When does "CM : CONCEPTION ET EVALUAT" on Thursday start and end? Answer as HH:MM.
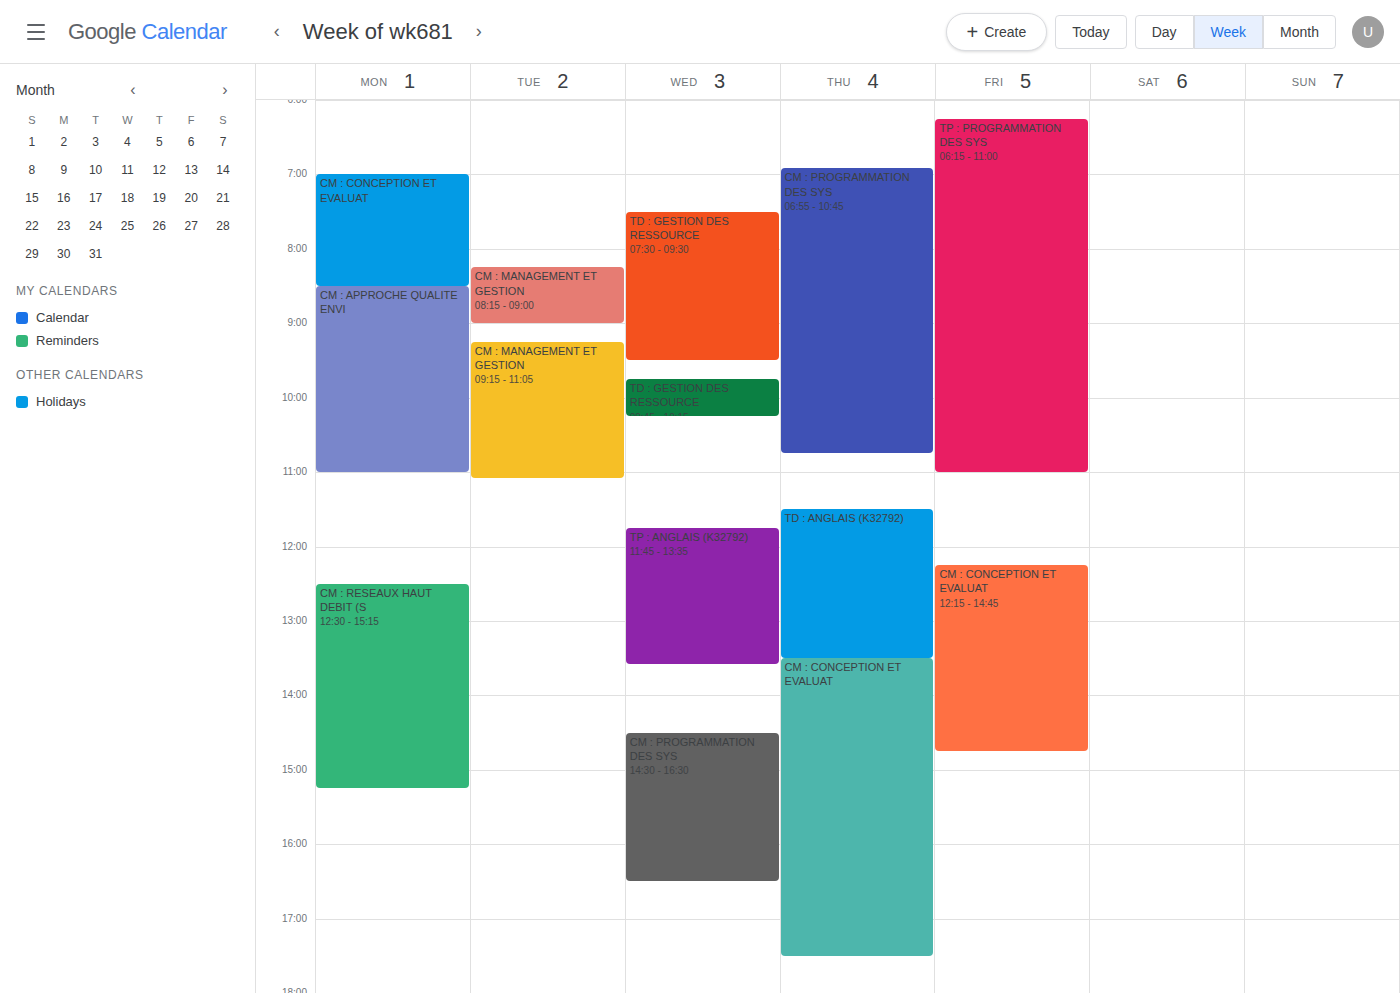
13:30 to 17:30